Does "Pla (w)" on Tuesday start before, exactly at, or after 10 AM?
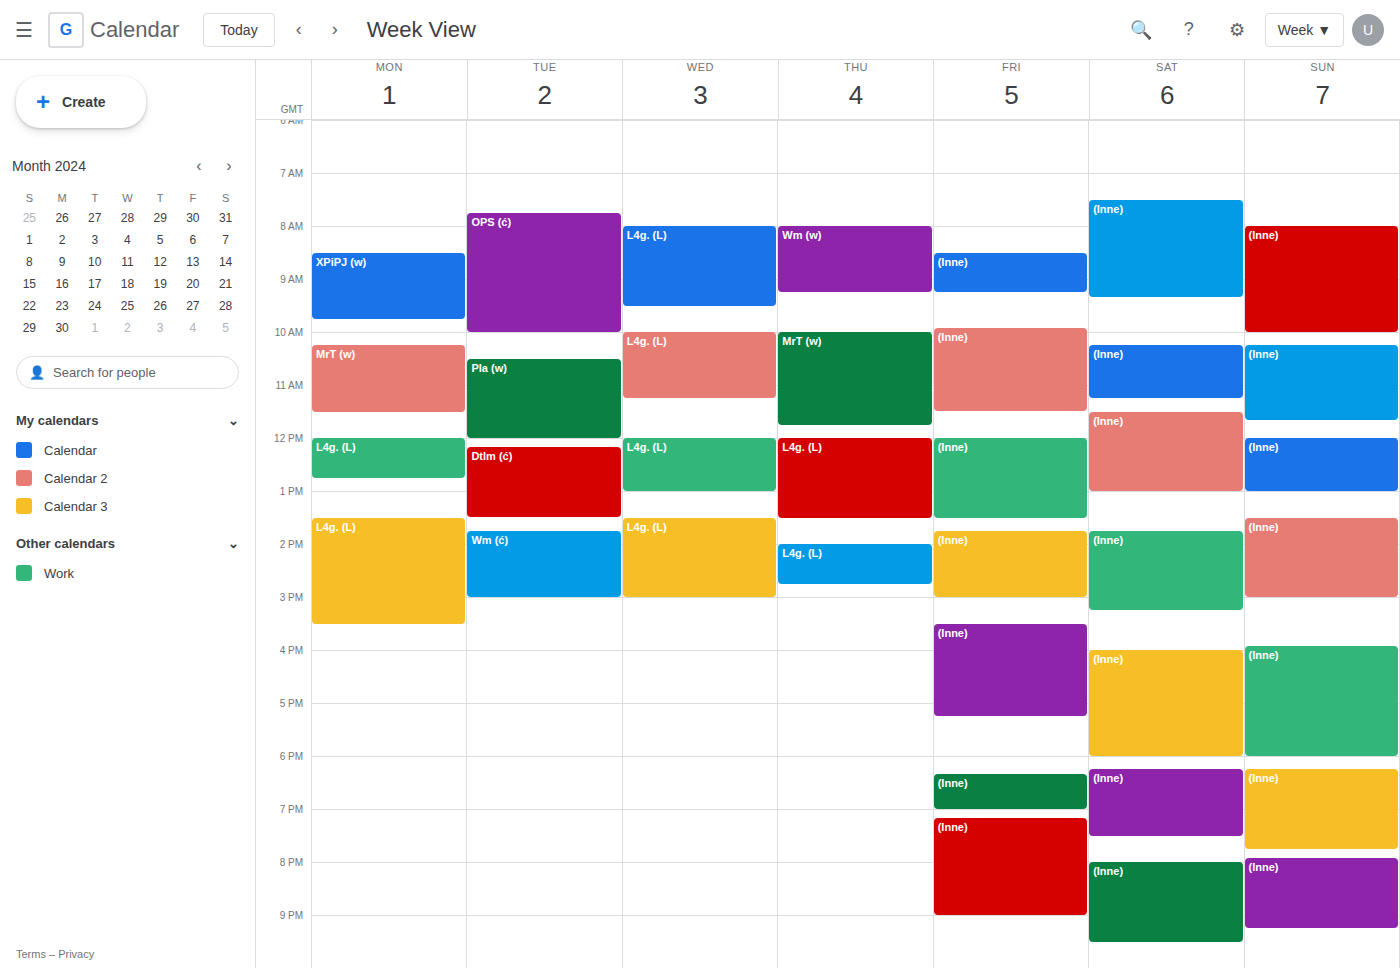
10:30 AM -- after 10 AM, 30 minutes below the 10 AM line.